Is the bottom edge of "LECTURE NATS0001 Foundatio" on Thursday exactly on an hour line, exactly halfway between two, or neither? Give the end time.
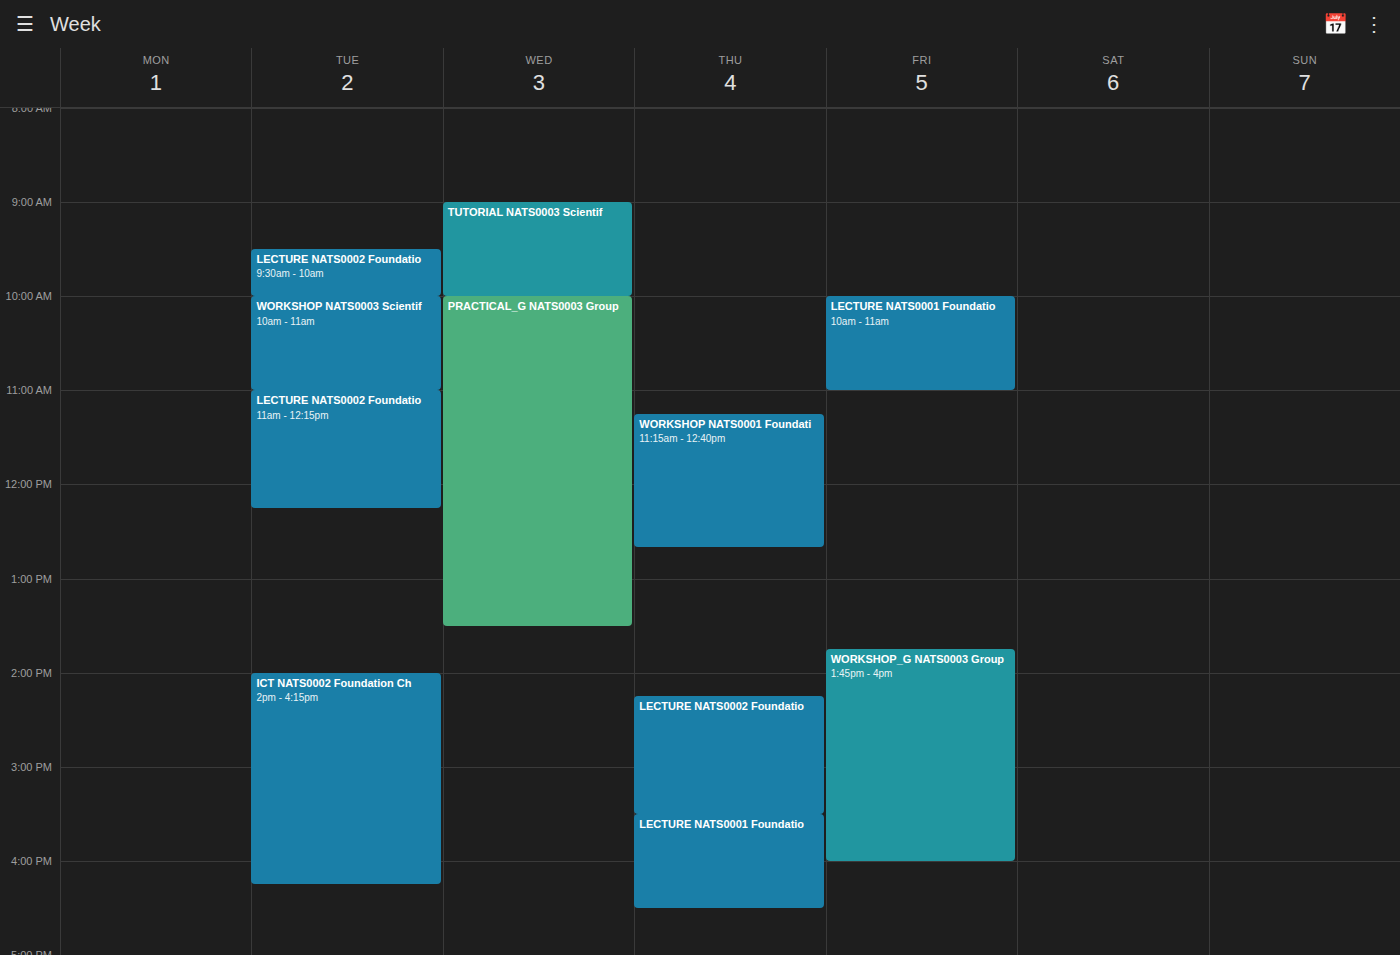
4:30 PM -- halfway between the 4 PM and 5 PM lines.